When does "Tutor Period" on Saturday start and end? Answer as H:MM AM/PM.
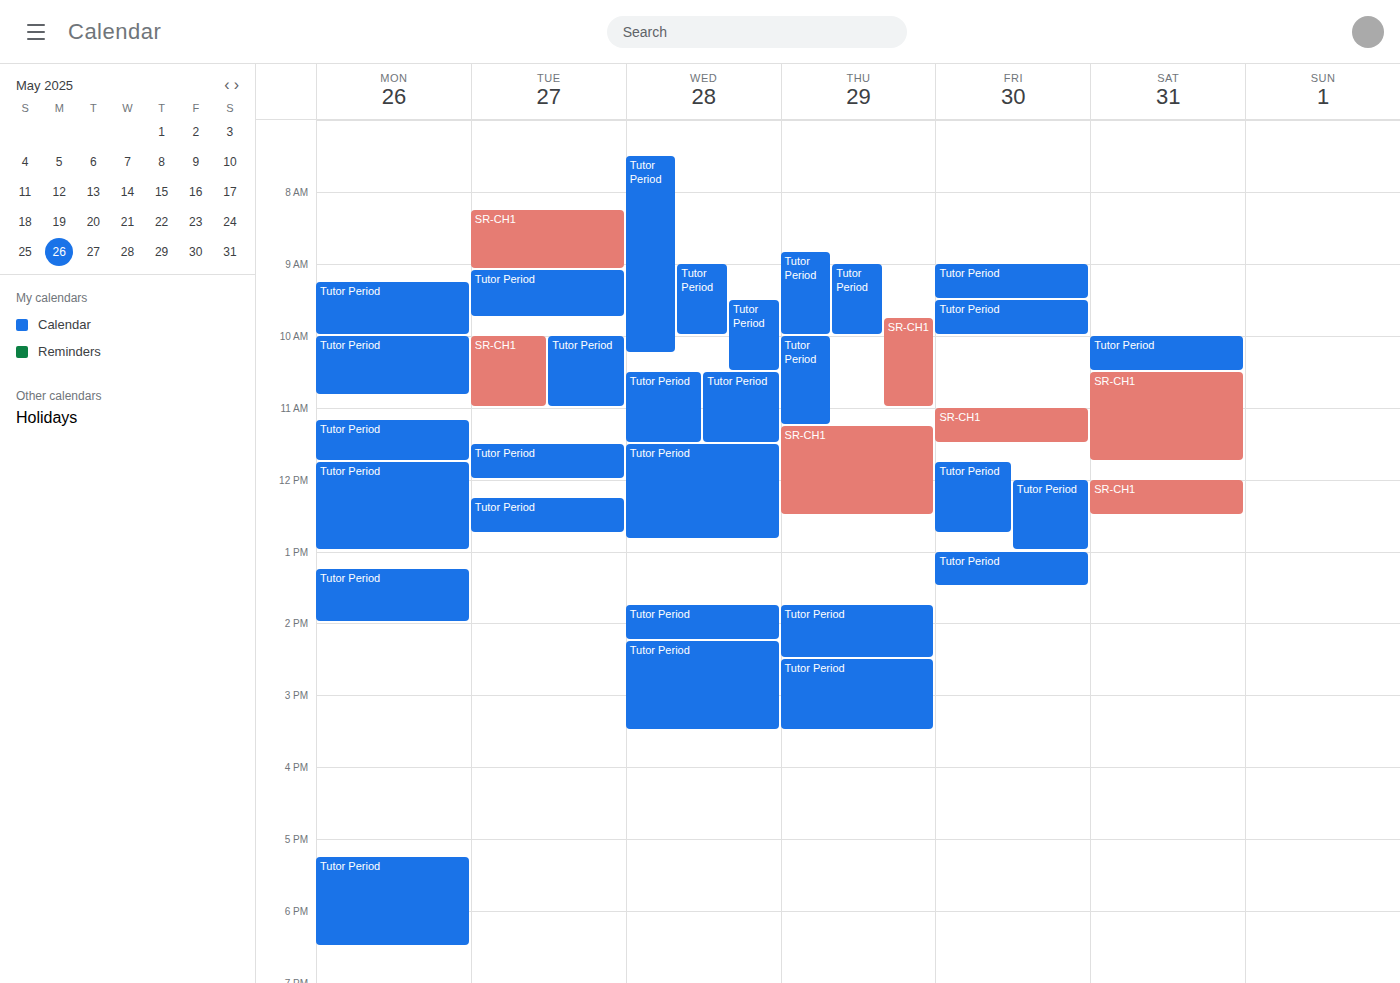
10:00 AM to 10:30 AM